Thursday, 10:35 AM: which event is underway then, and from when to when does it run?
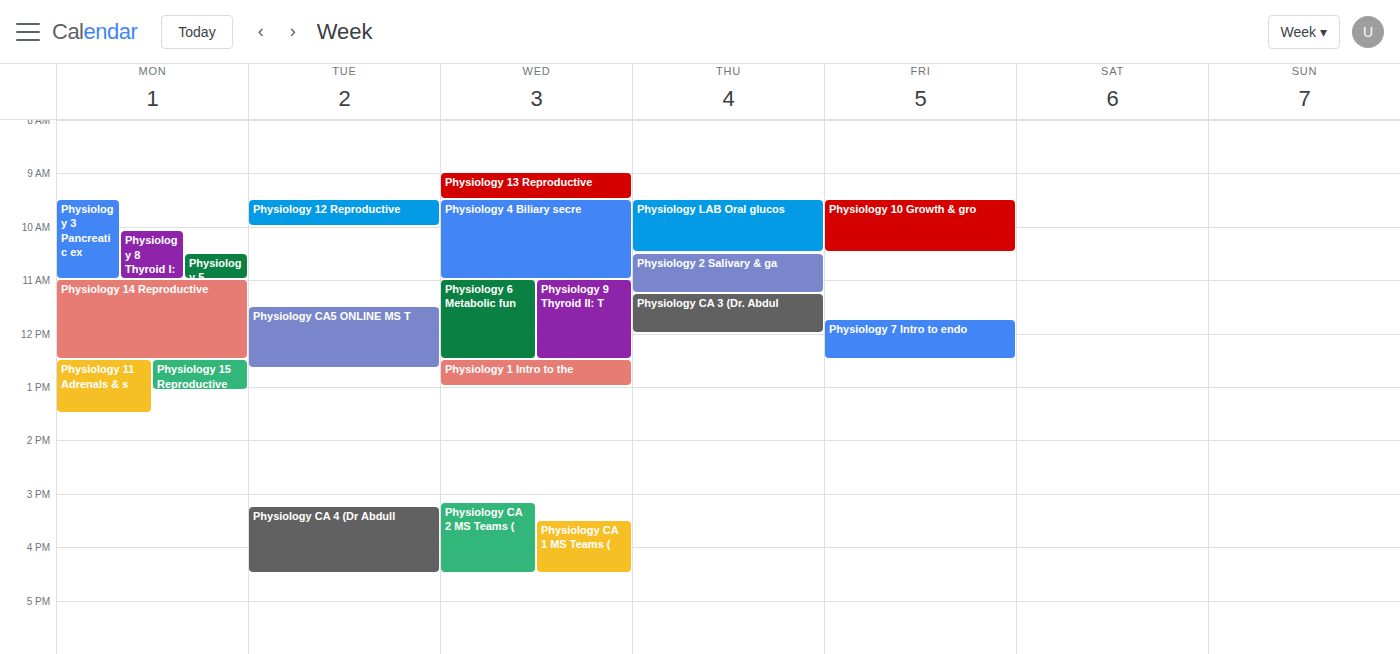
"Physiology 2 Salivary & ga", 10:30 AM to 11:15 AM